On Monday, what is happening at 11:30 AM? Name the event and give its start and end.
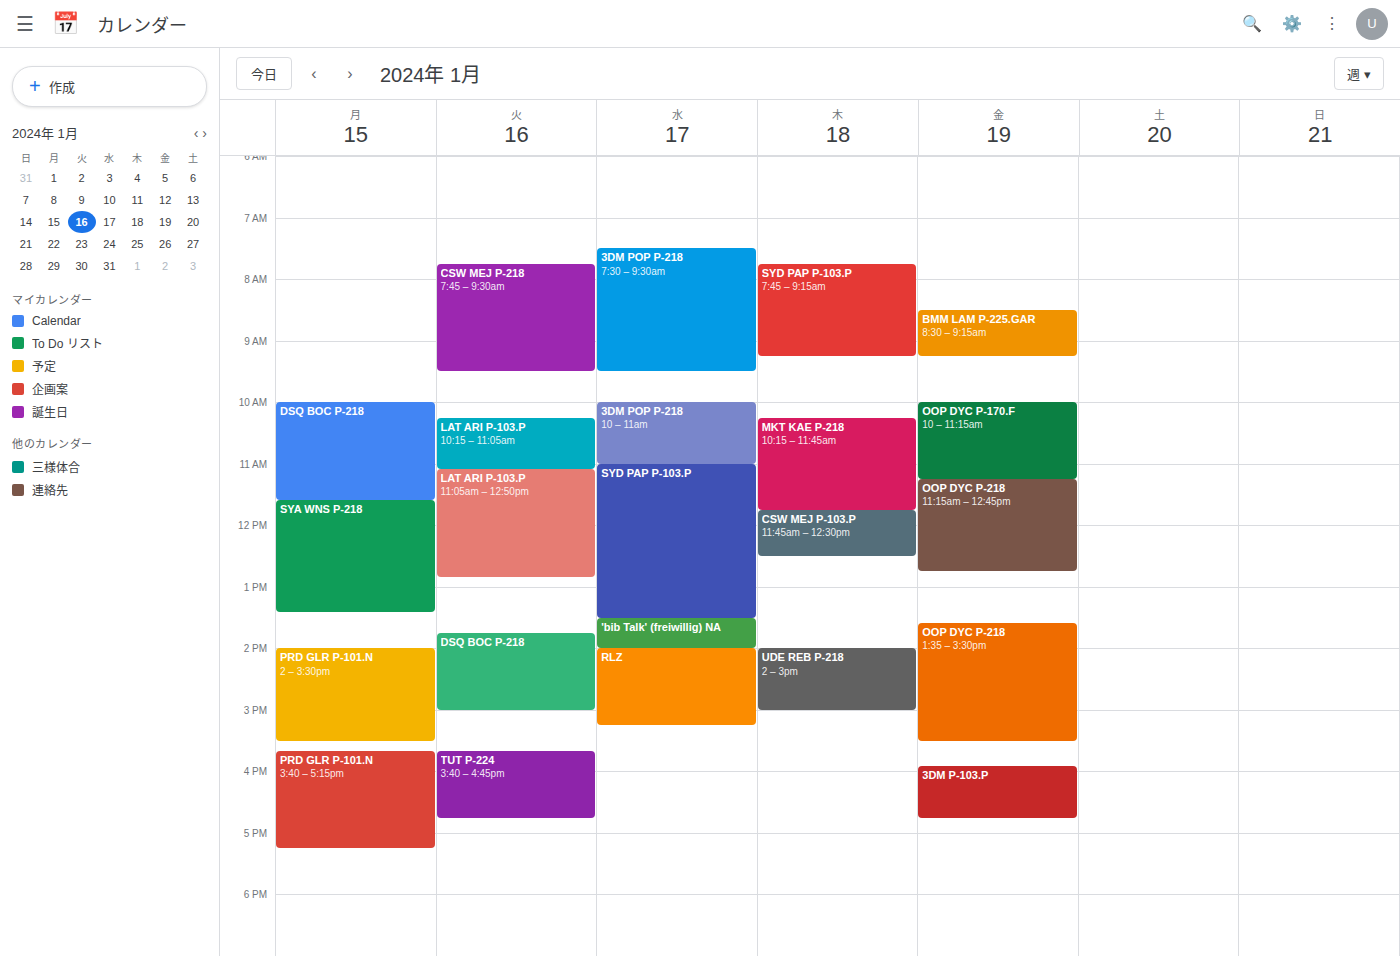
"DSQ BOC P-218", 10:00 AM to 11:35 AM